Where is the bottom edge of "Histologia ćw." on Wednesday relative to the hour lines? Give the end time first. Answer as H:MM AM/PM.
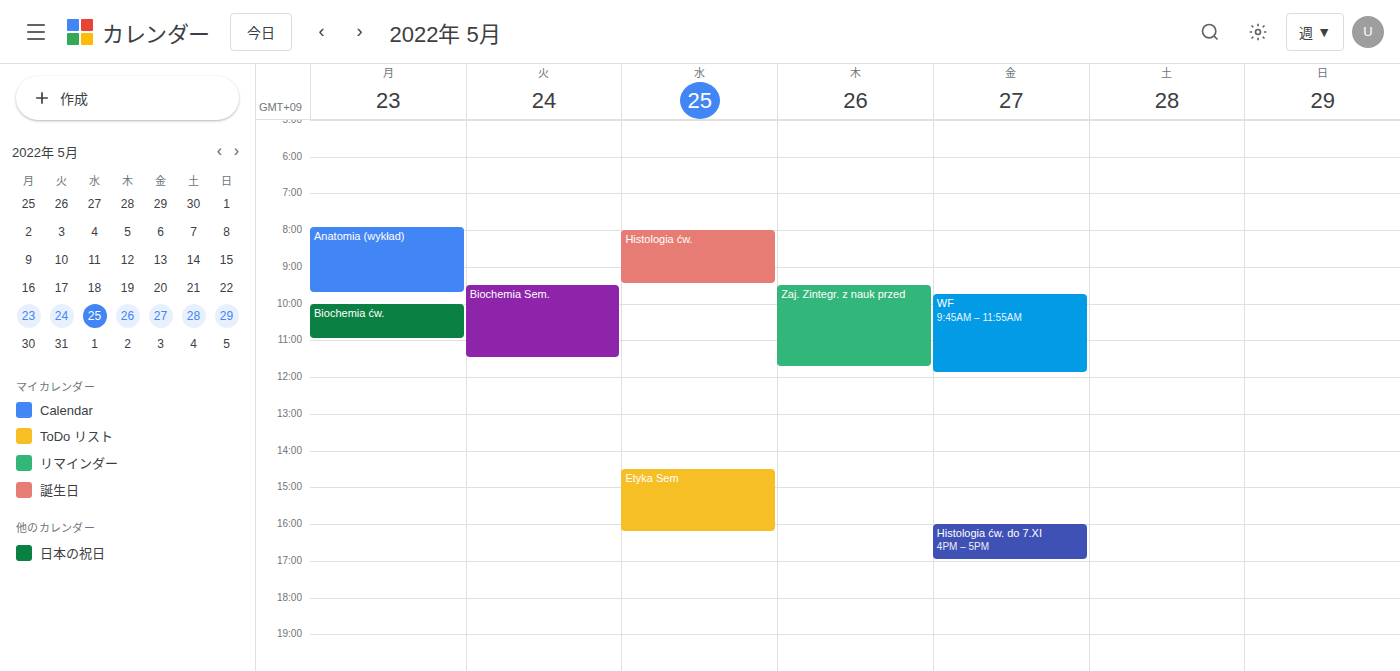
9:30 AM -- halfway between the 9 AM and 10 AM lines.